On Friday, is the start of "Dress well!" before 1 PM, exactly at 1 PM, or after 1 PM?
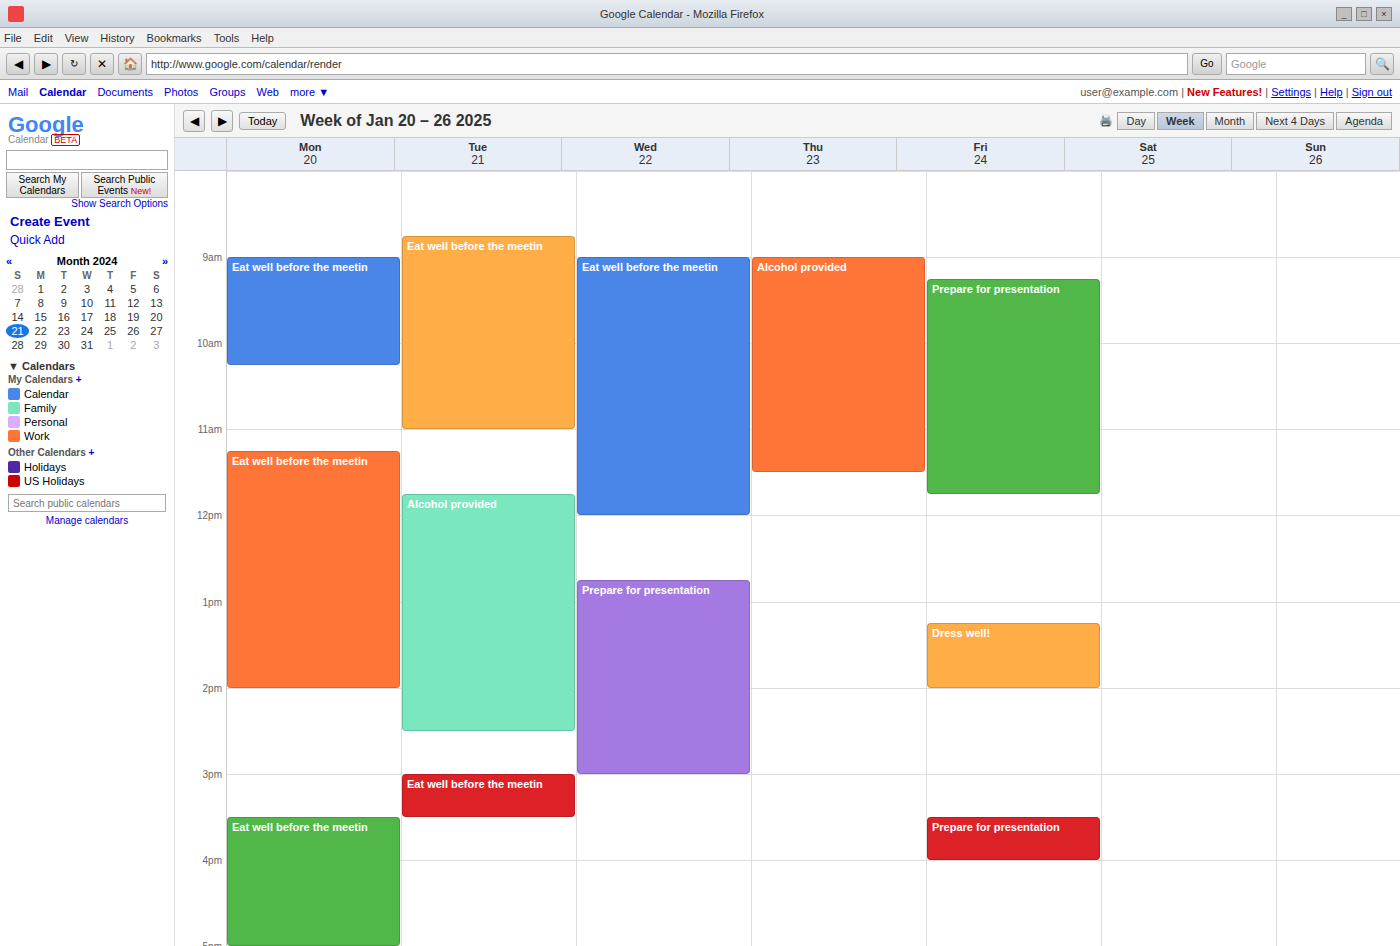
1:15 PM -- after 1 PM, 15 minutes below the 1 PM line.